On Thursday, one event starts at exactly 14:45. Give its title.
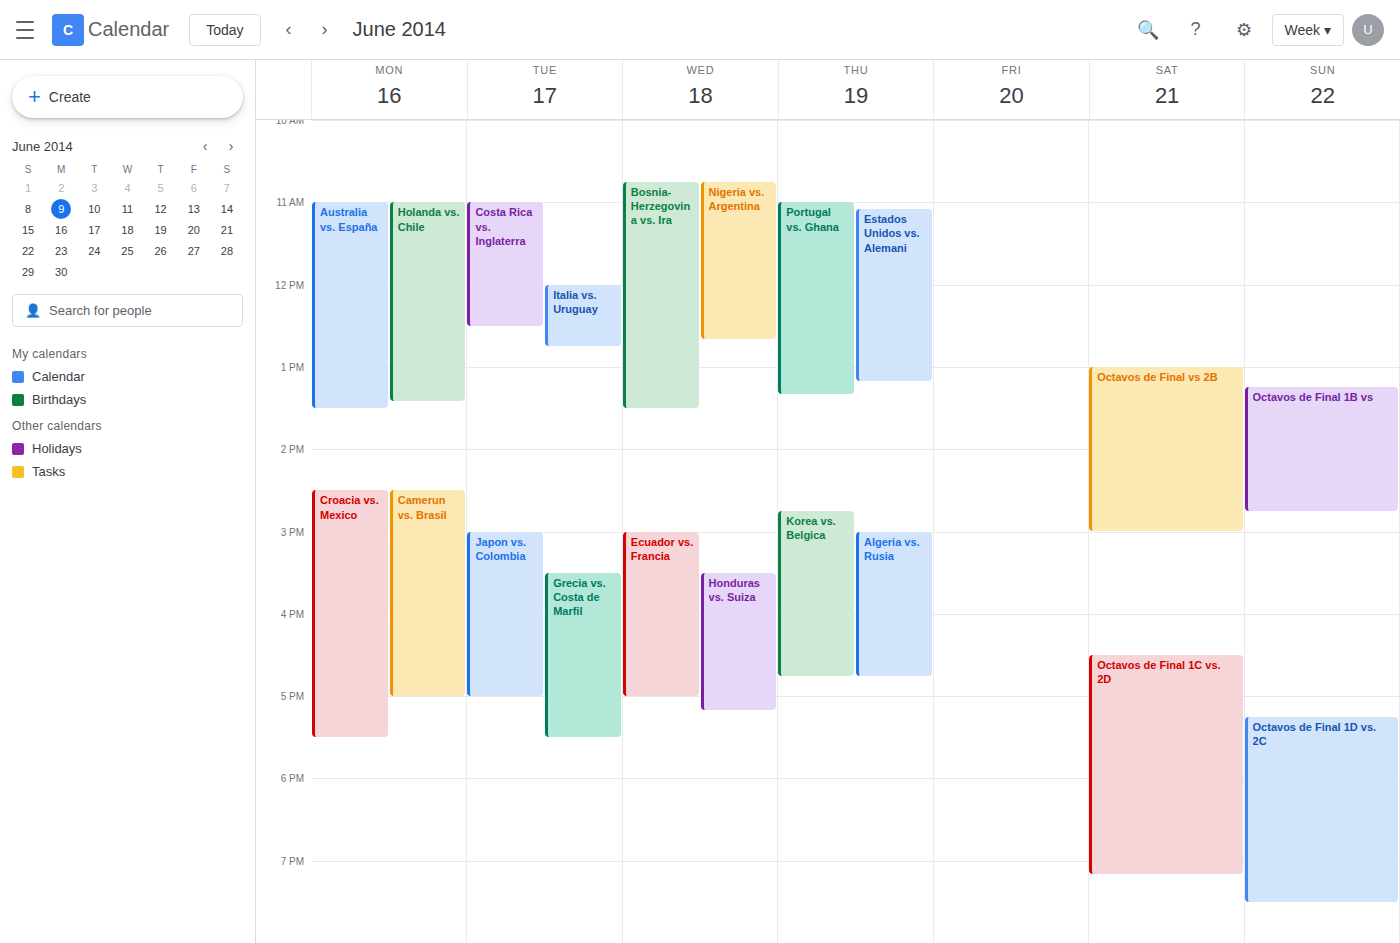
"Korea vs. Belgica"